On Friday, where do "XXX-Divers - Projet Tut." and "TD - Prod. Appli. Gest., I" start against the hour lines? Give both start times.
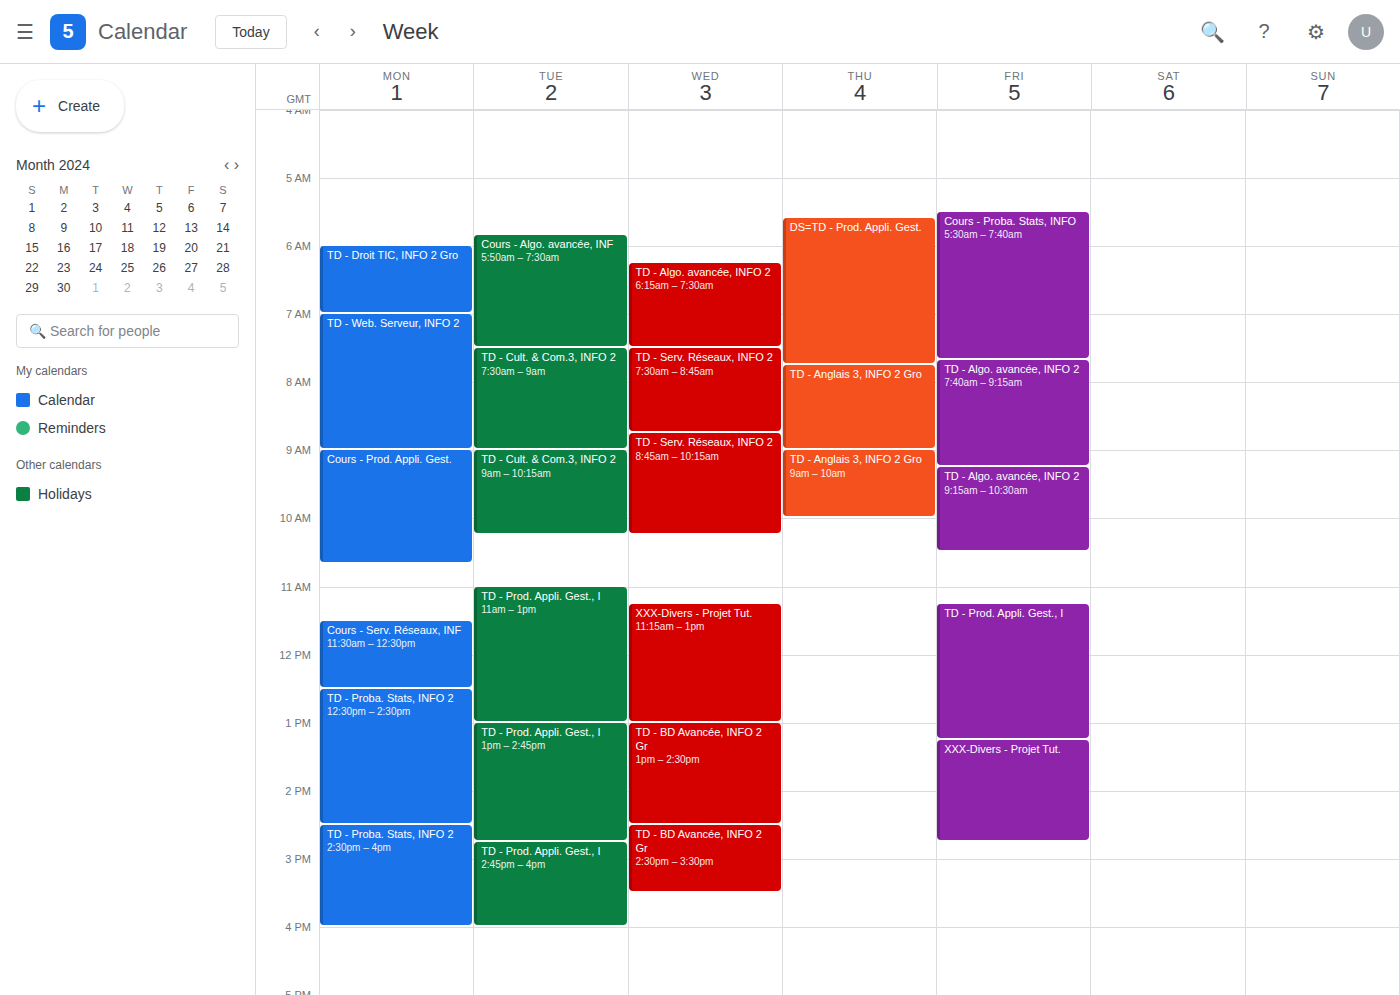
"XXX-Divers - Projet Tut.": 1:15 PM, neither: a quarter of the way from the 1 PM line to the 2 PM line. "TD - Prod. Appli. Gest., I": 11:15 AM, neither: a quarter of the way from the 11 AM line to the 12 PM line.